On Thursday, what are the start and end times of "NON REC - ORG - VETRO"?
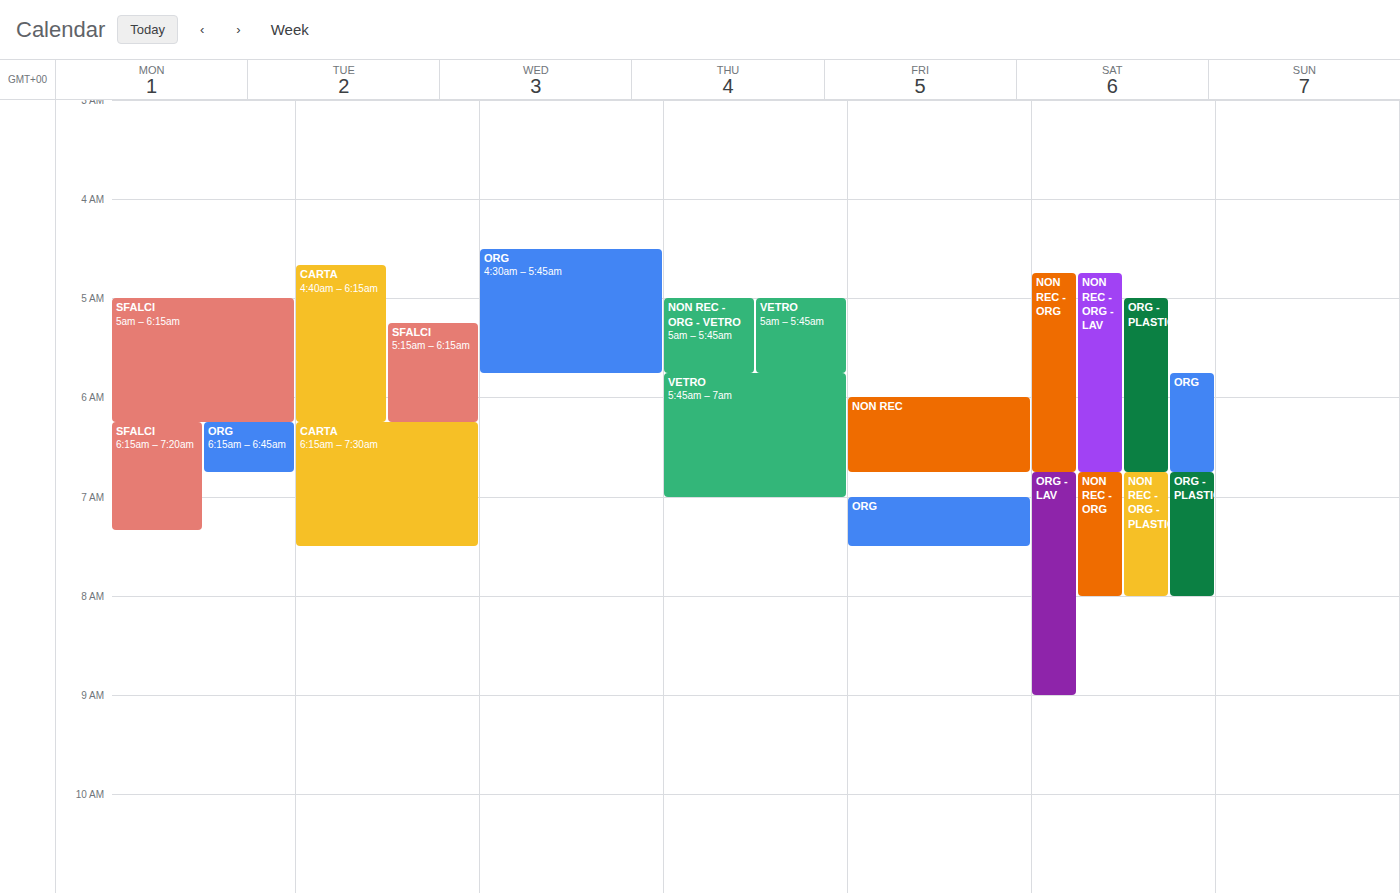
5:00 AM to 5:45 AM